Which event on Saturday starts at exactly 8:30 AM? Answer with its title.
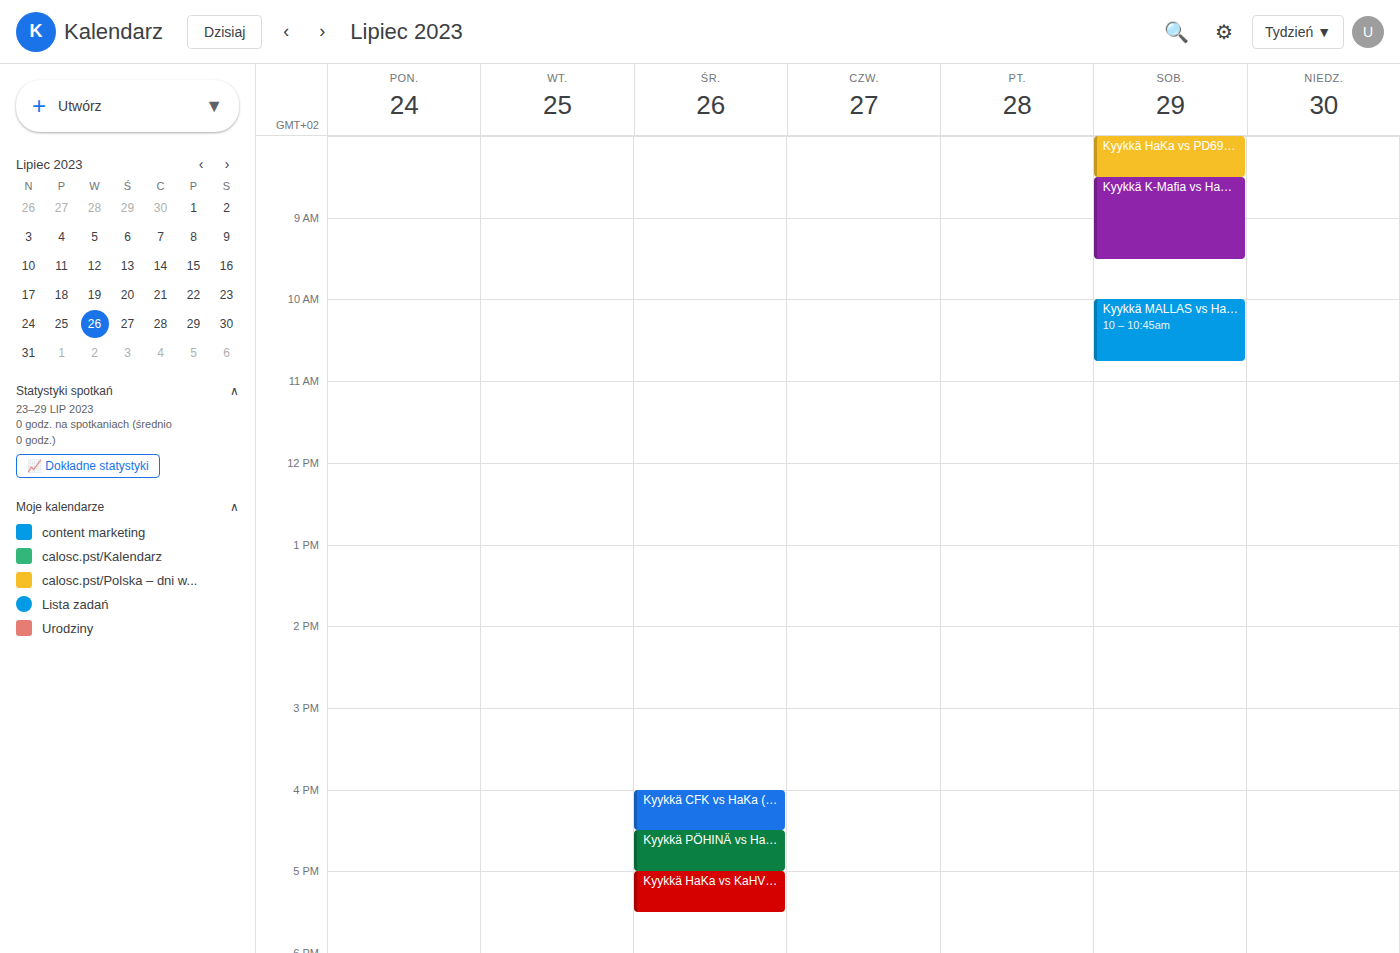
"Kyykkä K-Mafia vs HaKa (ke"